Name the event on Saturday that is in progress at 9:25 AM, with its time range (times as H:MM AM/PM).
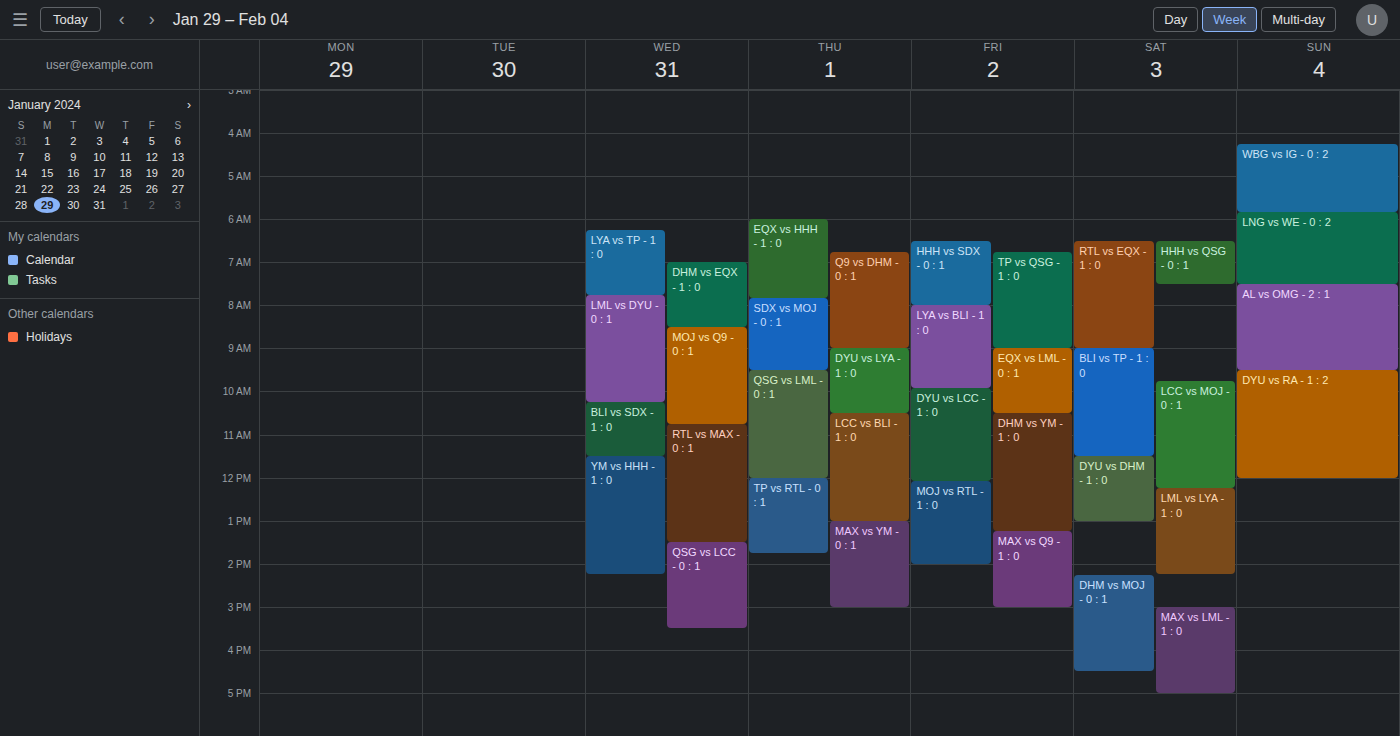
"BLI vs TP - 1 : 0", 9:00 AM to 11:30 AM